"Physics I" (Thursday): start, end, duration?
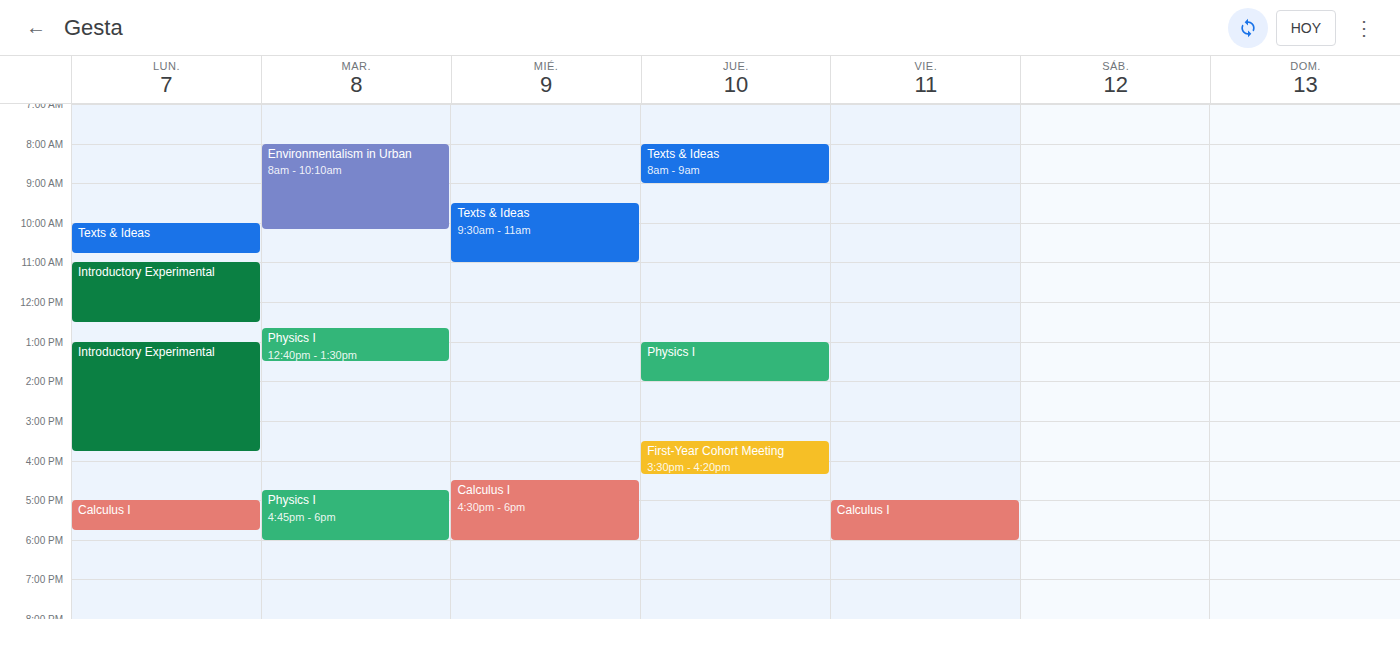
1:00 PM to 2:00 PM, 1 hour